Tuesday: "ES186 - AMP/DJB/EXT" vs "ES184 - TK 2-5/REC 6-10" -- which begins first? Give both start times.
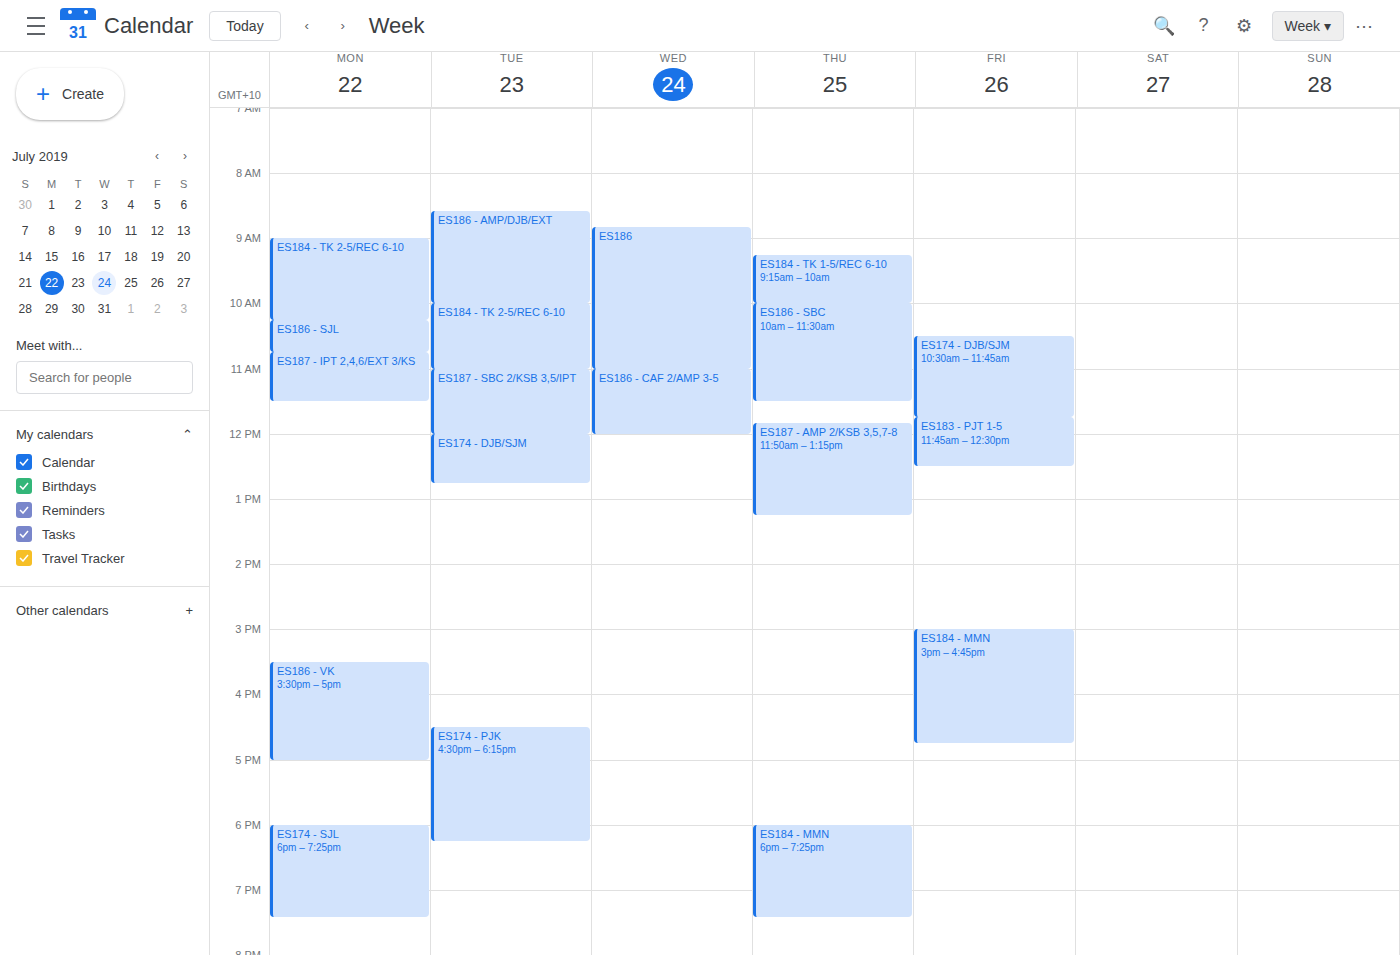
"ES186 - AMP/DJB/EXT" 8:35 AM; "ES184 - TK 2-5/REC 6-10" 10:00 AM.